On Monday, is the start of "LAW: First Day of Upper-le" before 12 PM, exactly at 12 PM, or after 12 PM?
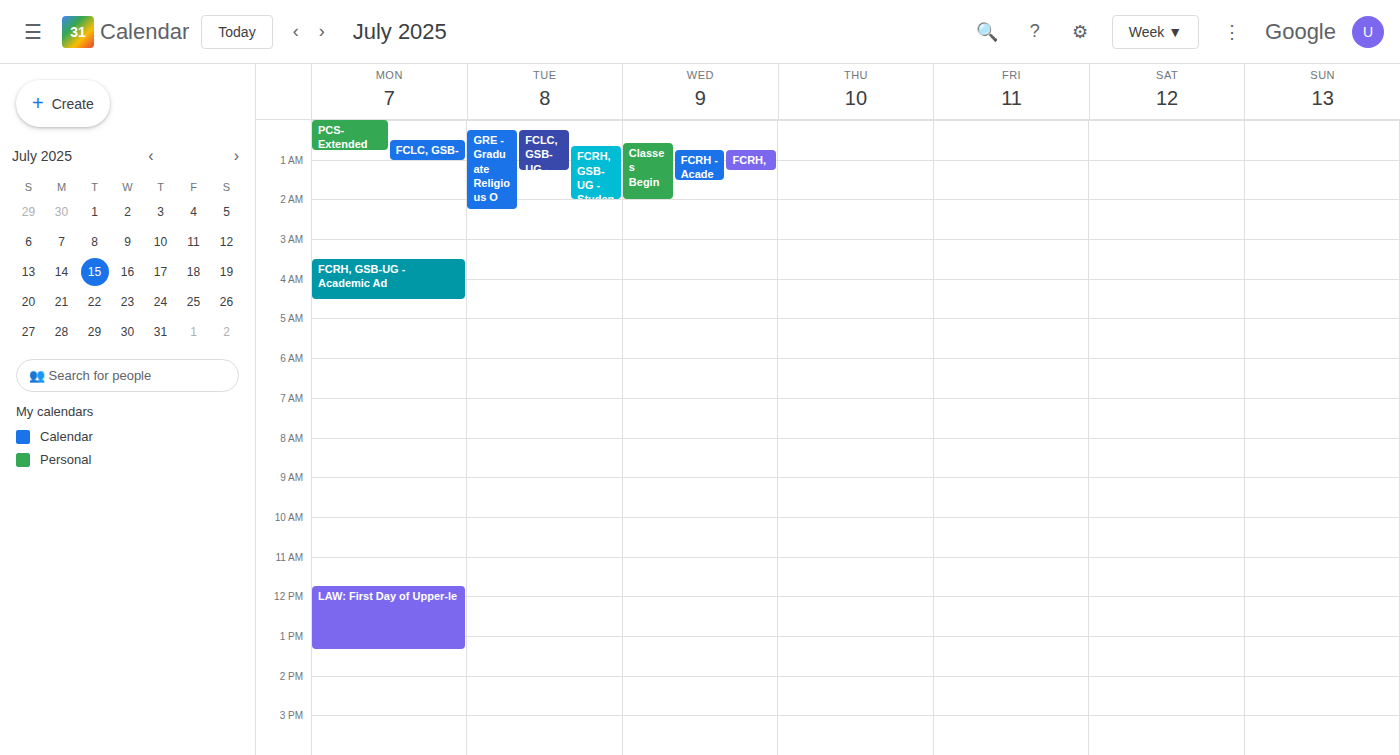
11:45 AM -- before 12 PM, 15 minutes above the 12 PM line.